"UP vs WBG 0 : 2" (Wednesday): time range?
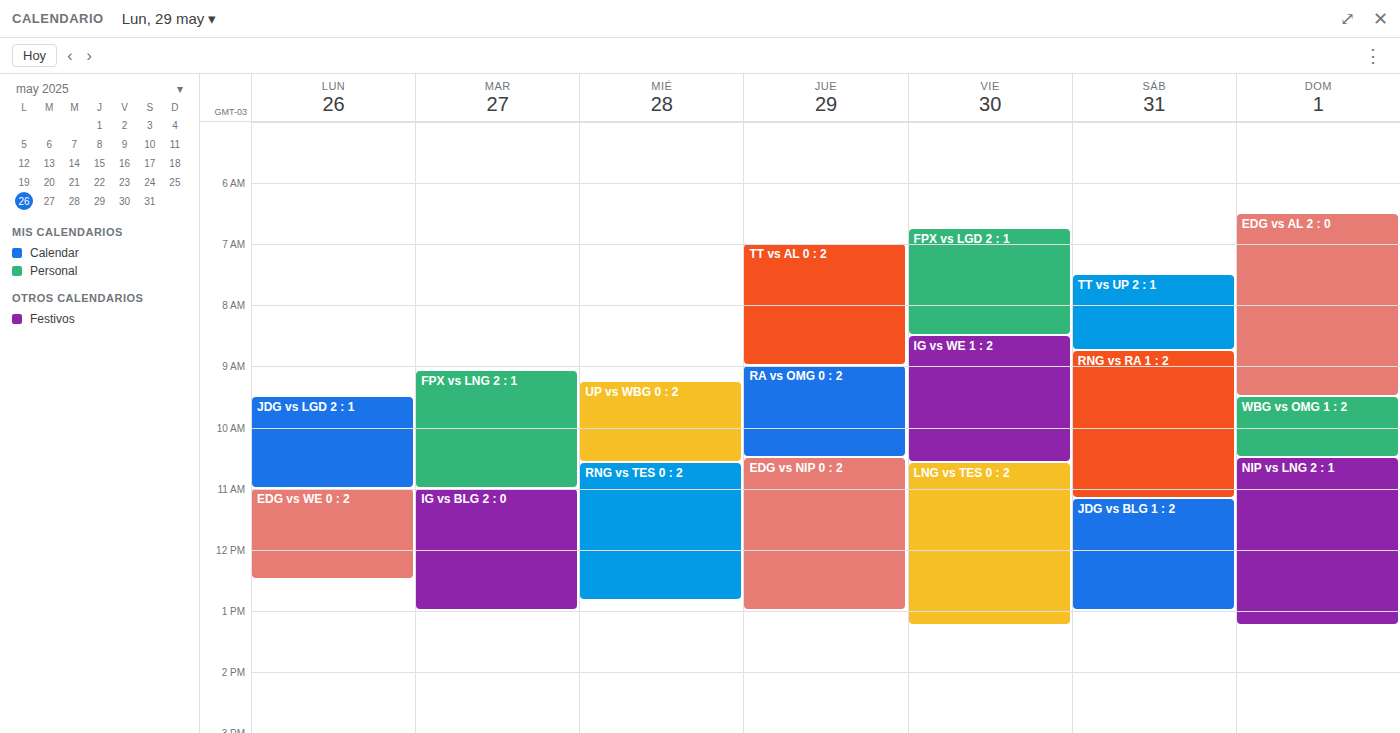
9:15 AM to 10:35 AM